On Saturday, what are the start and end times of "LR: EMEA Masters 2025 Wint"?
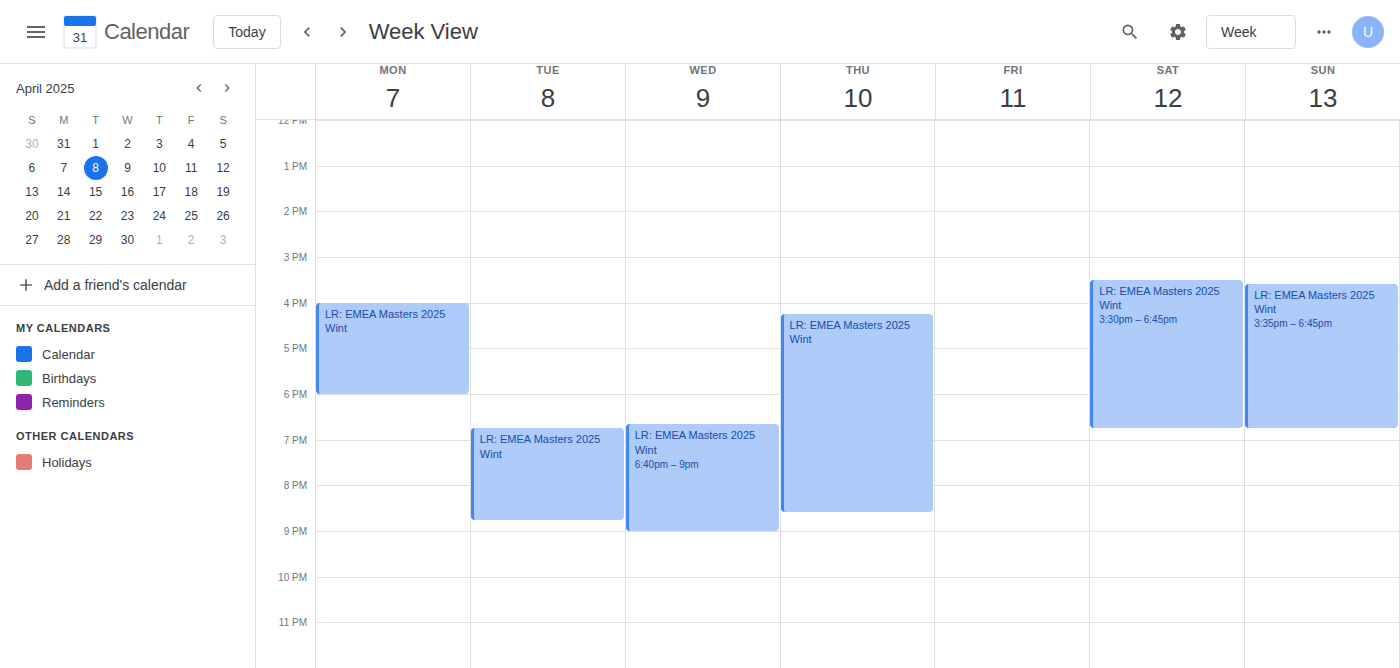
3:30 PM to 6:45 PM